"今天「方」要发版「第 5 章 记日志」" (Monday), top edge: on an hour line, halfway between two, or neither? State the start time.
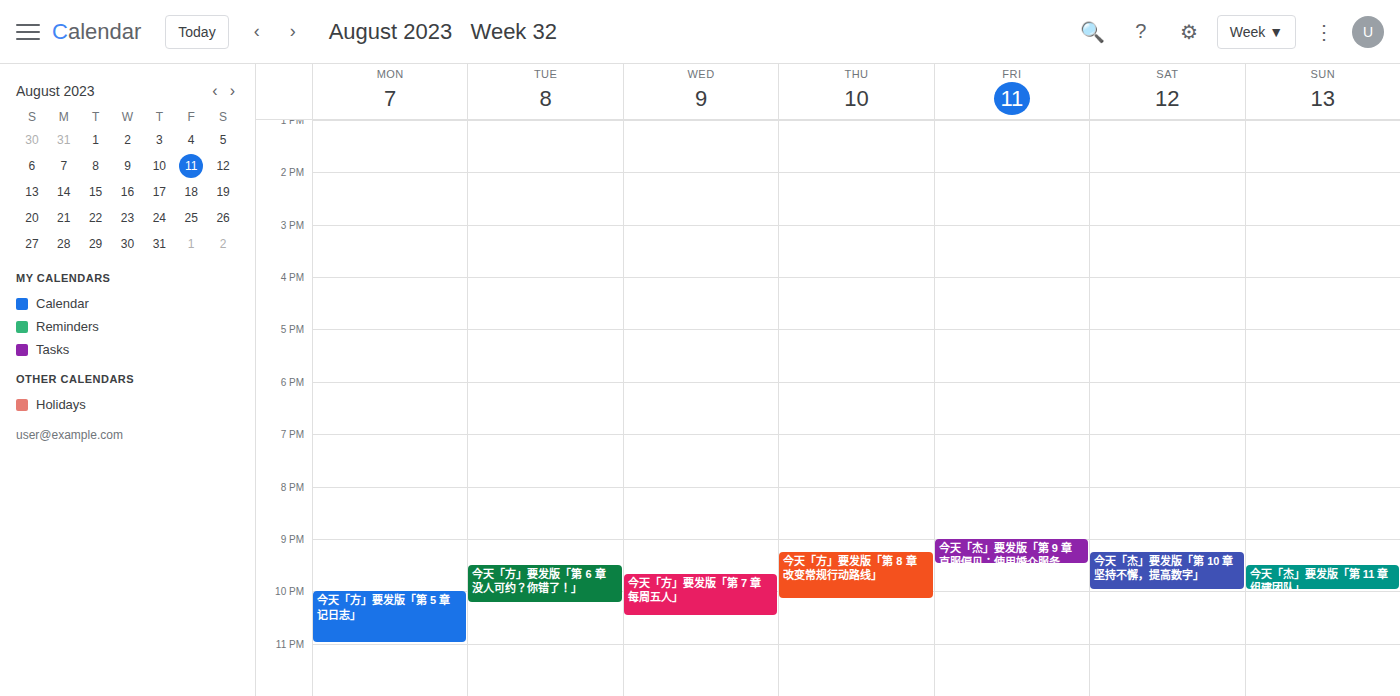
10:00 PM -- exactly on the 10 PM line.